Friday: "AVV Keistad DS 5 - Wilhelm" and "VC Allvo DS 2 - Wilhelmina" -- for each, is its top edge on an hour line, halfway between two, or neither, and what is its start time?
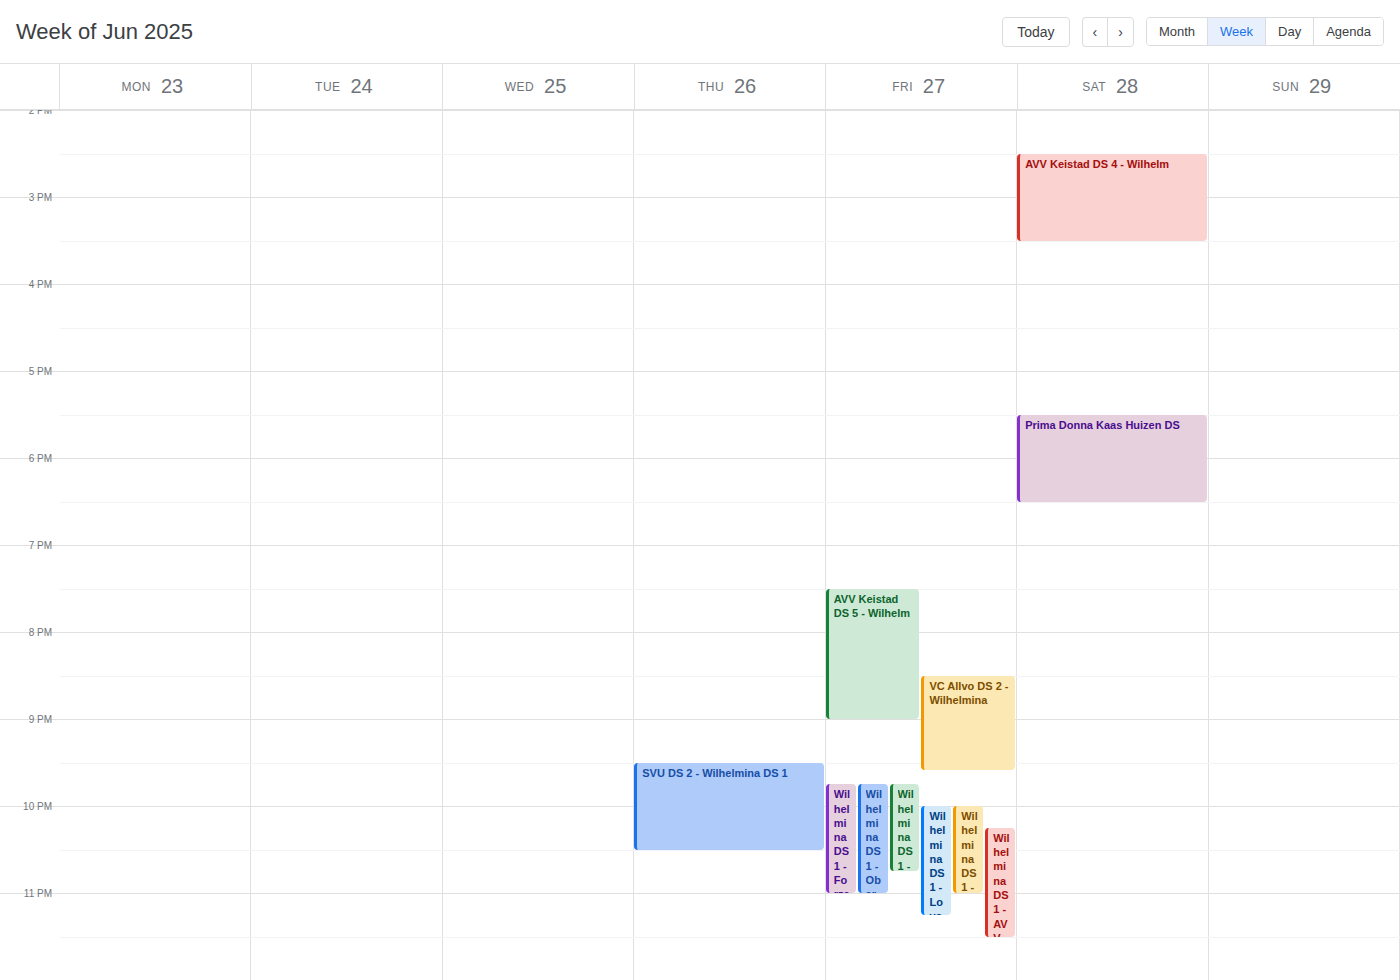
"AVV Keistad DS 5 - Wilhelm": 7:30 PM, halfway between the 7 PM and 8 PM lines. "VC Allvo DS 2 - Wilhelmina": 8:30 PM, halfway between the 8 PM and 9 PM lines.